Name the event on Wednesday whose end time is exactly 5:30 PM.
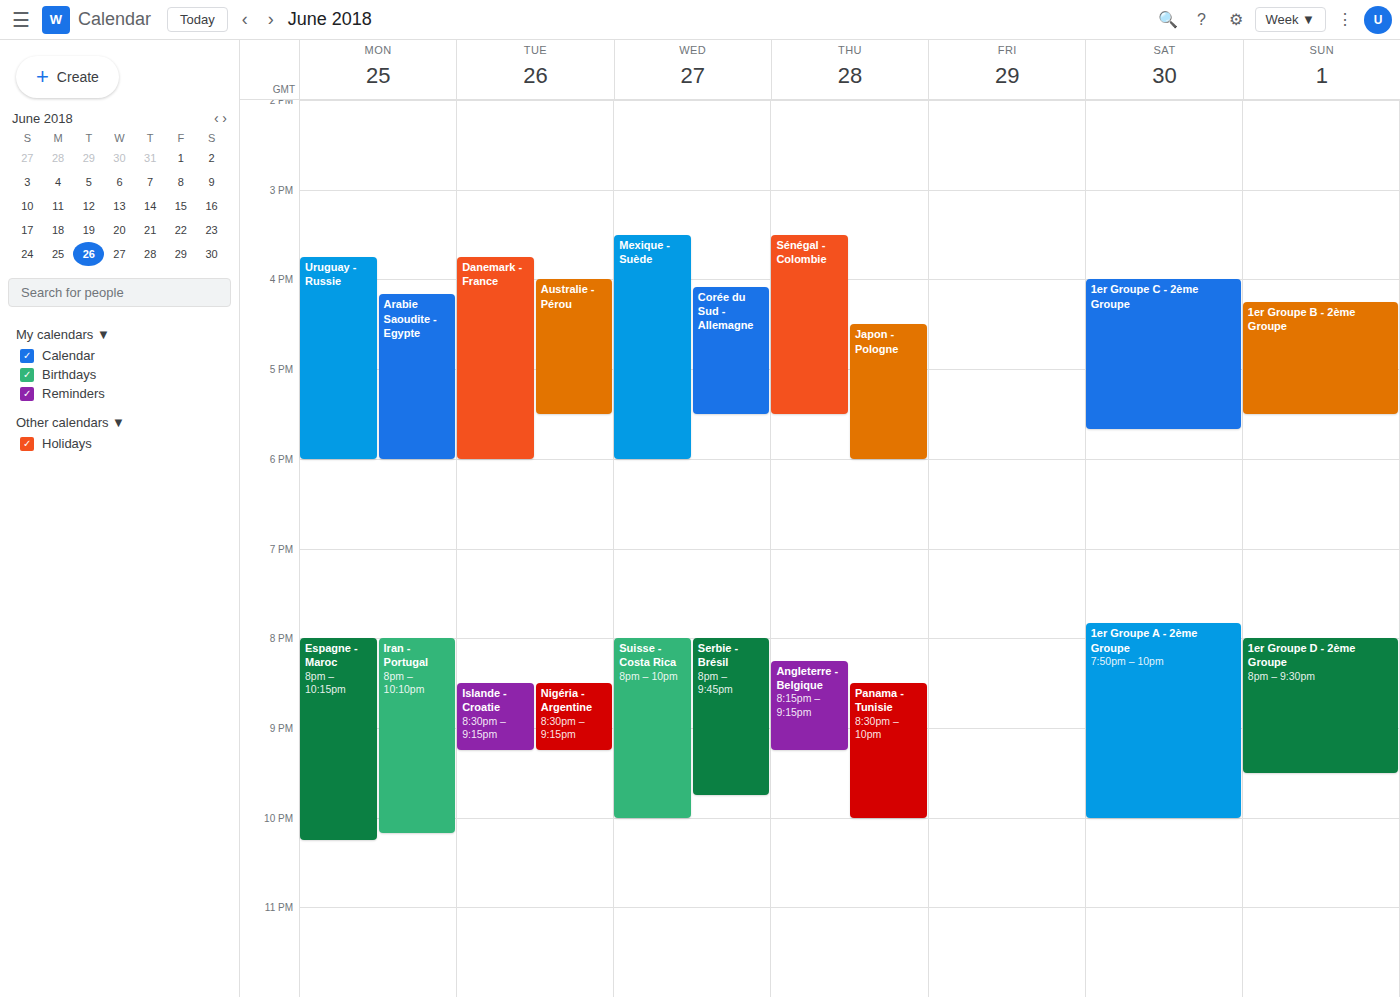
"Corée du Sud - Allemagne"